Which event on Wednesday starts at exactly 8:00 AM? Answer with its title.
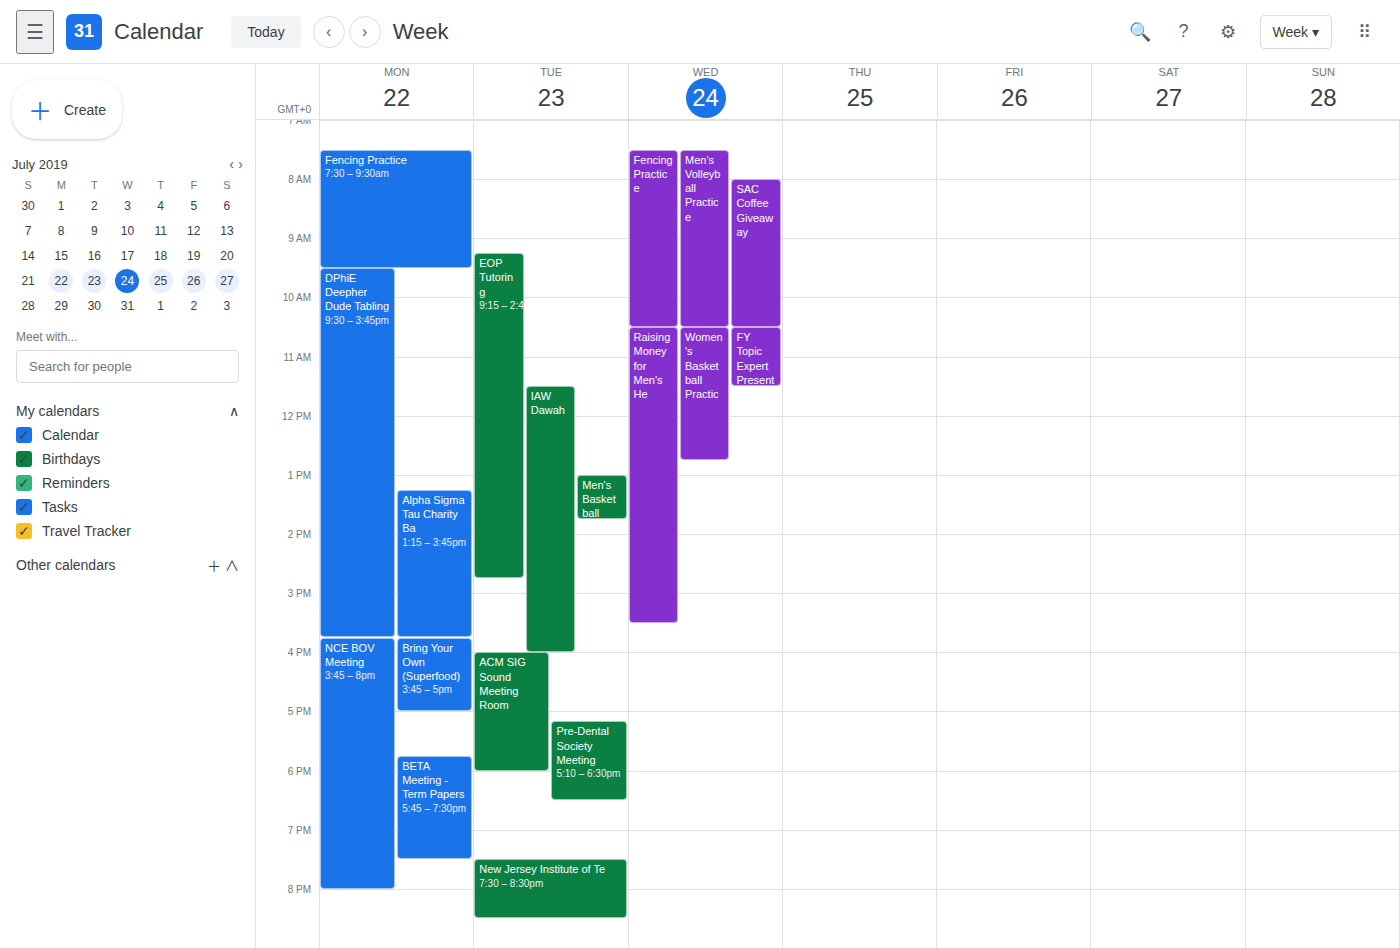
"SAC Coffee Giveaway"